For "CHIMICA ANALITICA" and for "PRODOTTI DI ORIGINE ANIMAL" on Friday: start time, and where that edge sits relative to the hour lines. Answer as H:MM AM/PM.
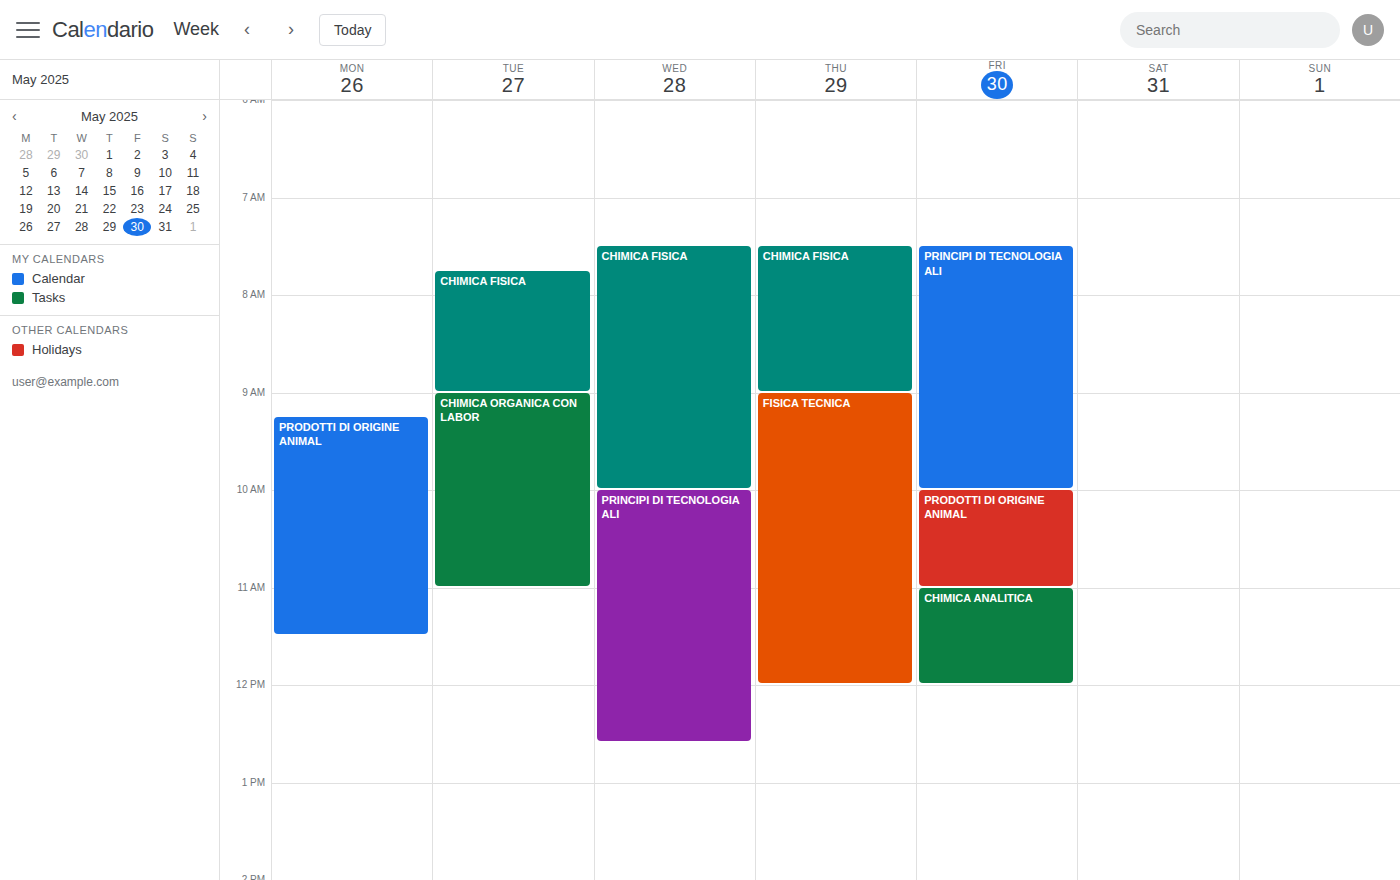
"CHIMICA ANALITICA": 11:00 AM, exactly on the 11 AM line. "PRODOTTI DI ORIGINE ANIMAL": 10:00 AM, exactly on the 10 AM line.